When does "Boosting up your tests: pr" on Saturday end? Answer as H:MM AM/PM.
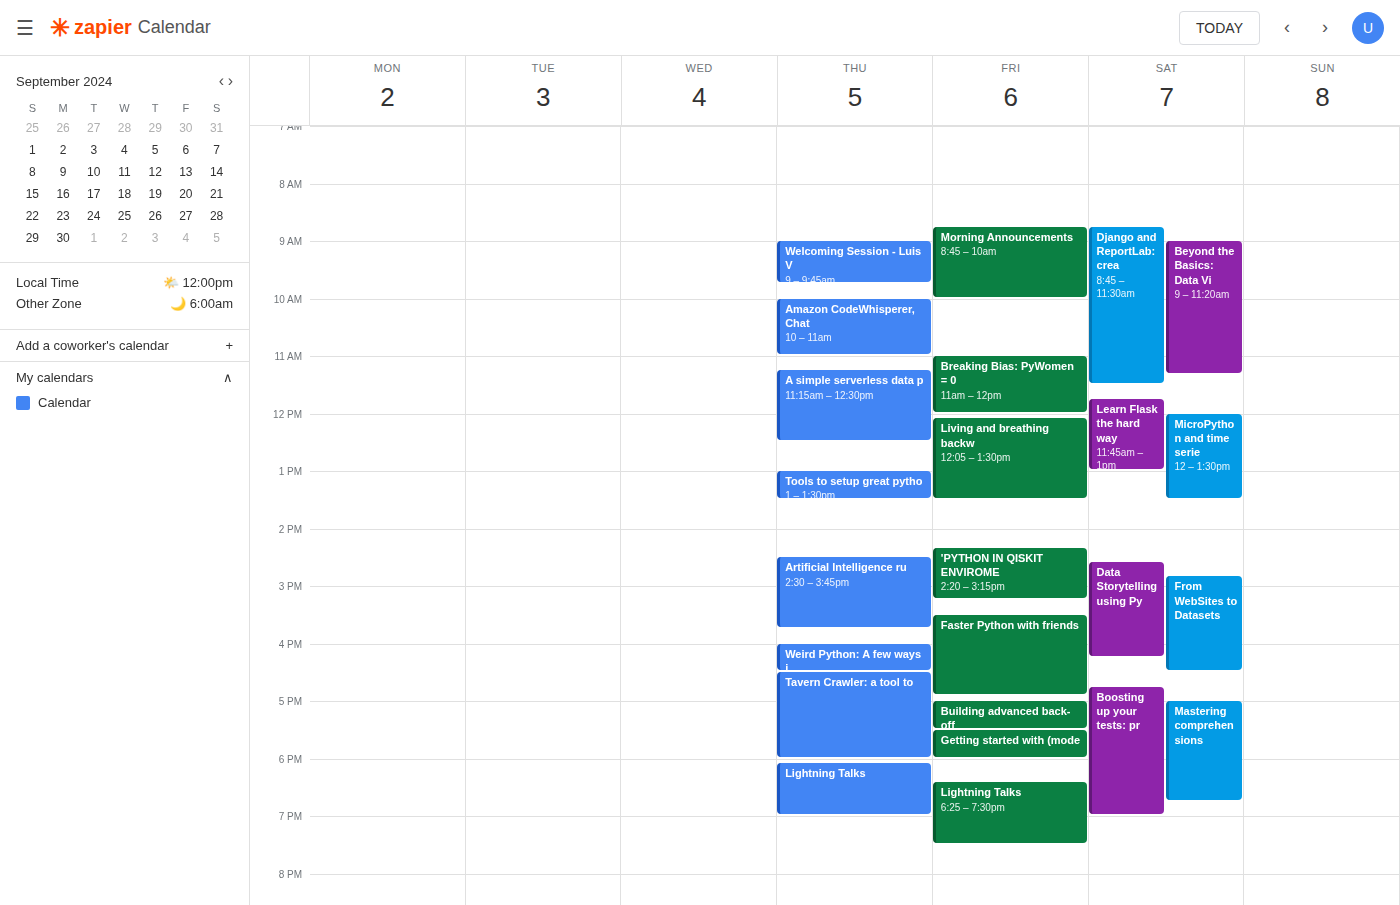
7:00 PM